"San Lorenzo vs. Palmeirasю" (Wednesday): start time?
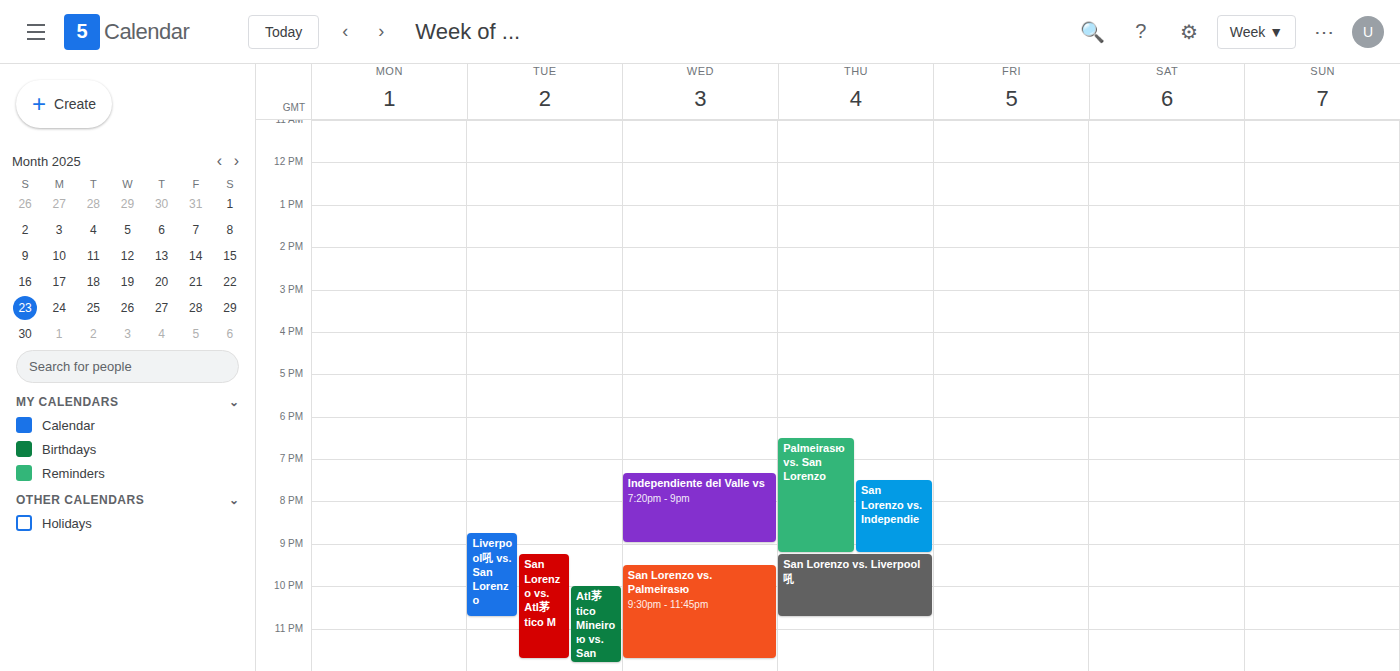
9:30 PM